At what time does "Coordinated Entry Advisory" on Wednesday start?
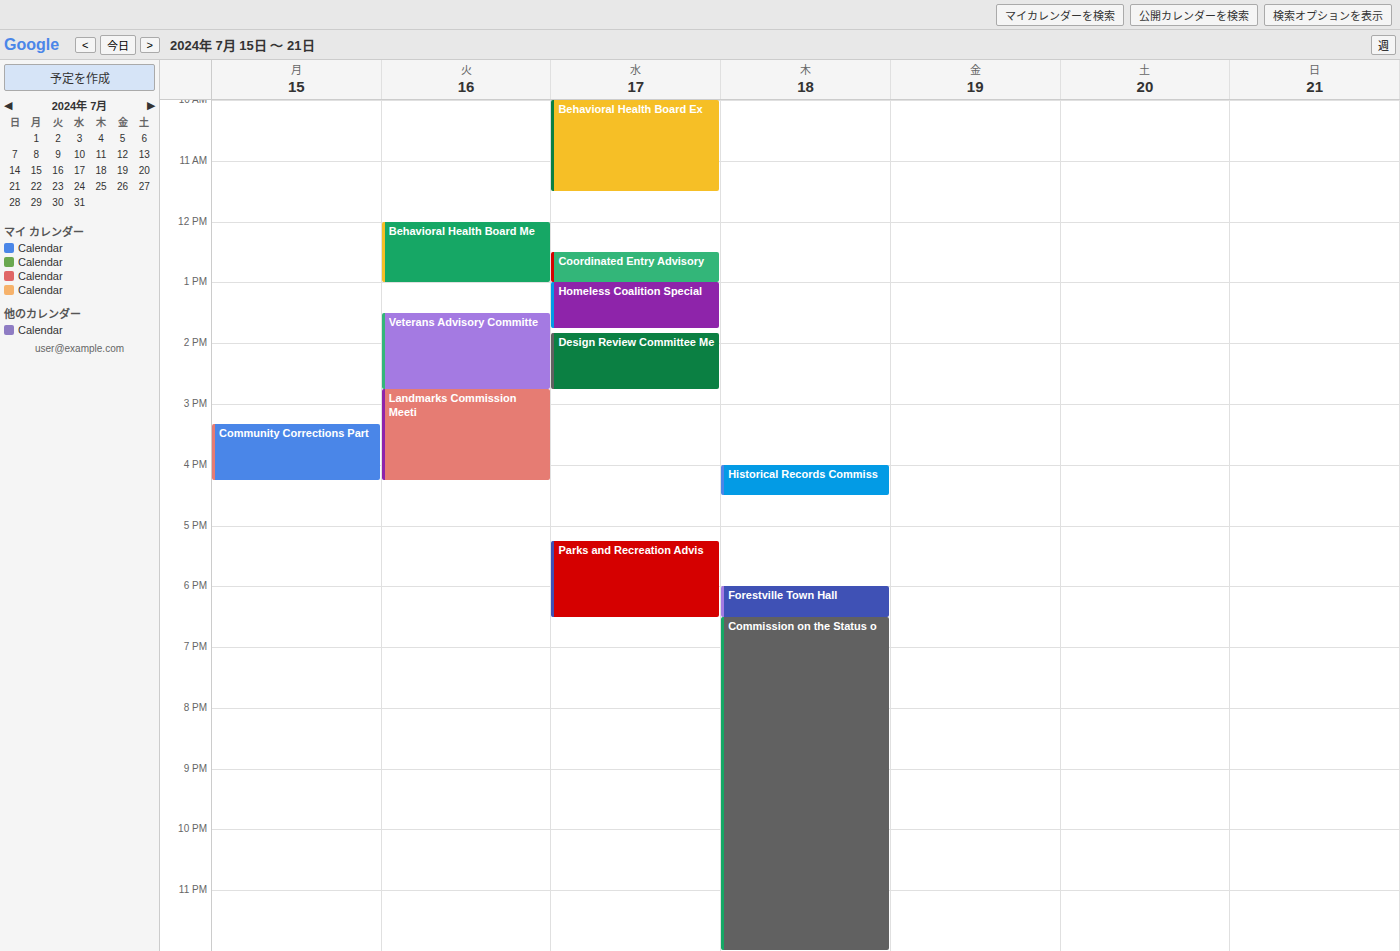
12:30 PM